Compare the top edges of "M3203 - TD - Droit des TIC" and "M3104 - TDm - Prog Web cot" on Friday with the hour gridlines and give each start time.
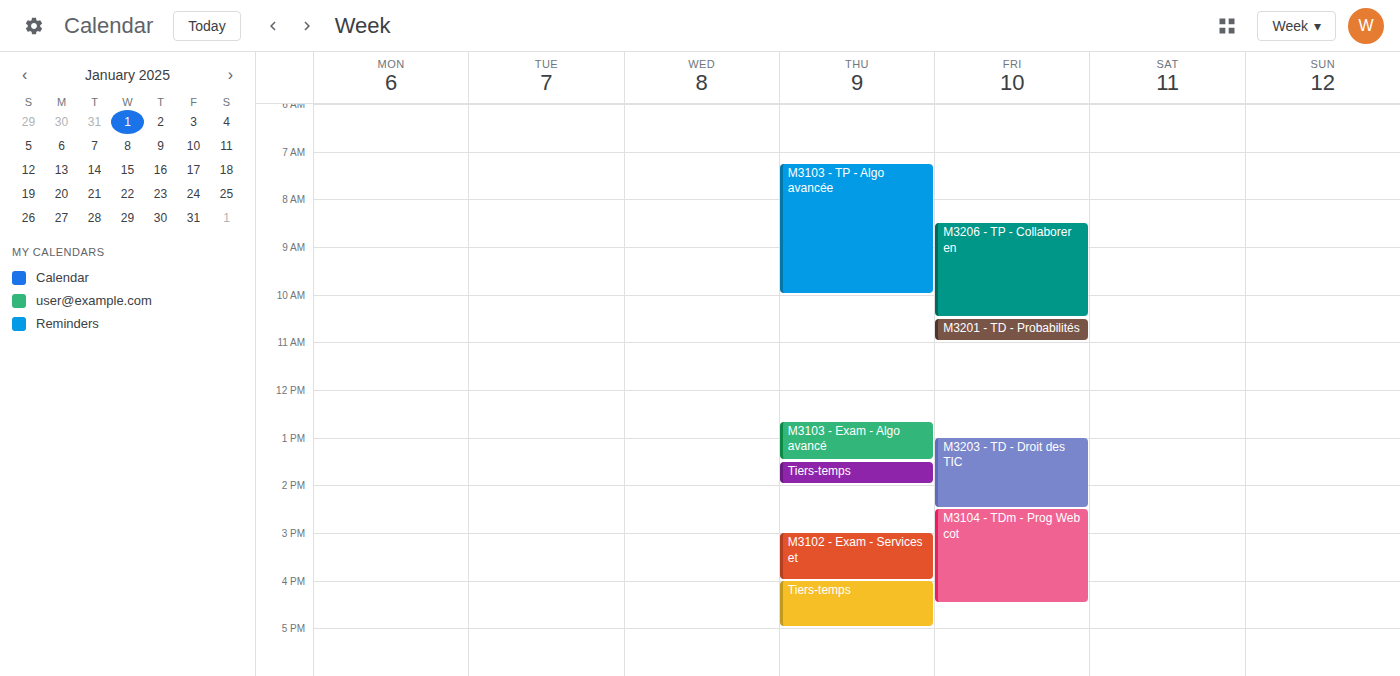
"M3203 - TD - Droit des TIC": 1:00 PM, exactly on the 1 PM line. "M3104 - TDm - Prog Web cot": 2:30 PM, halfway between the 2 PM and 3 PM lines.